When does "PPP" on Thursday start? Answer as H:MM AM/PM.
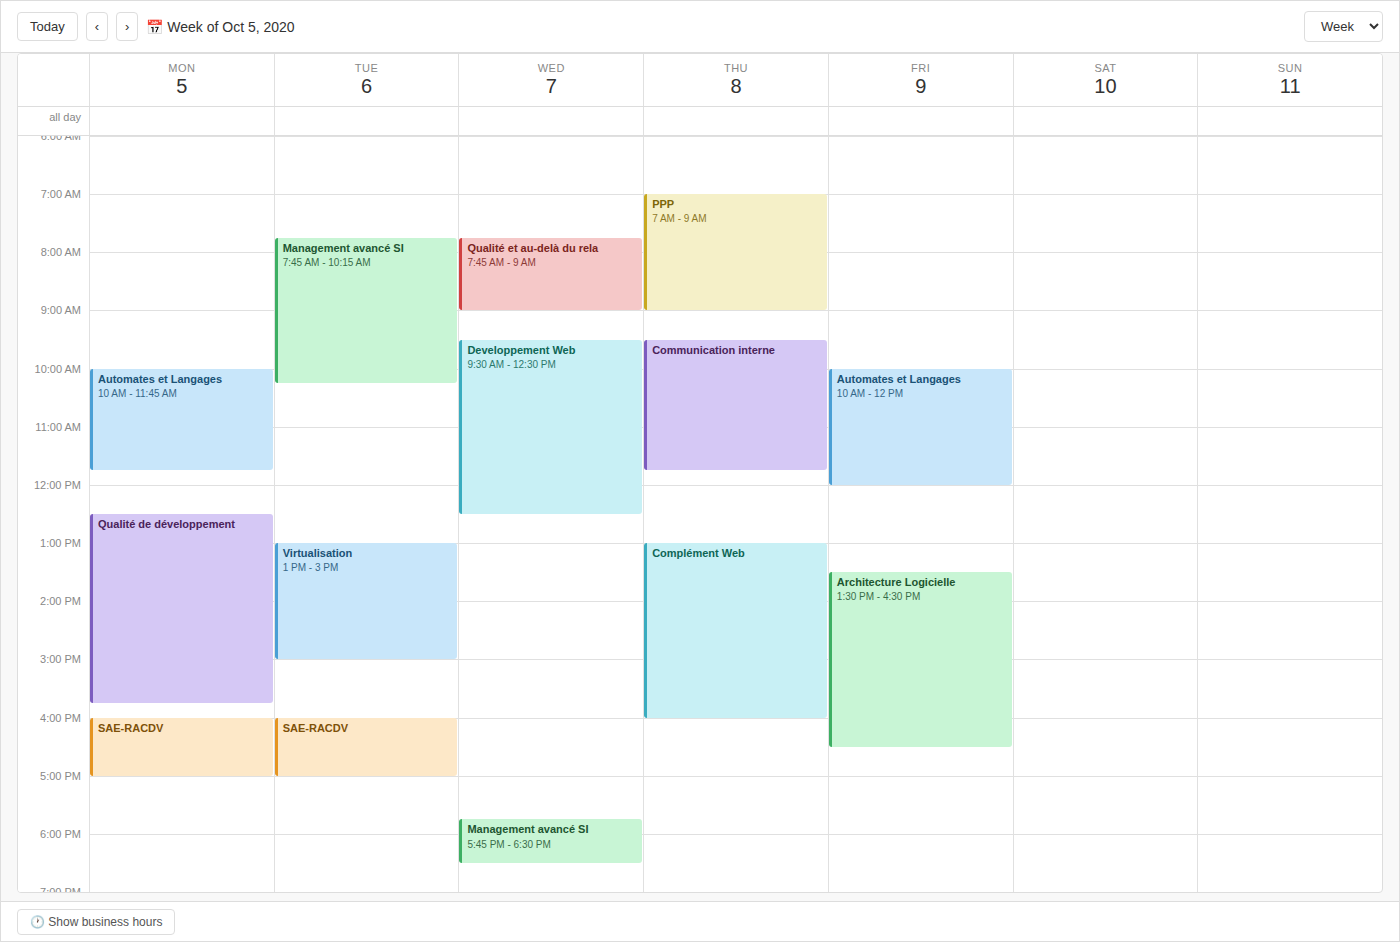
7:00 AM